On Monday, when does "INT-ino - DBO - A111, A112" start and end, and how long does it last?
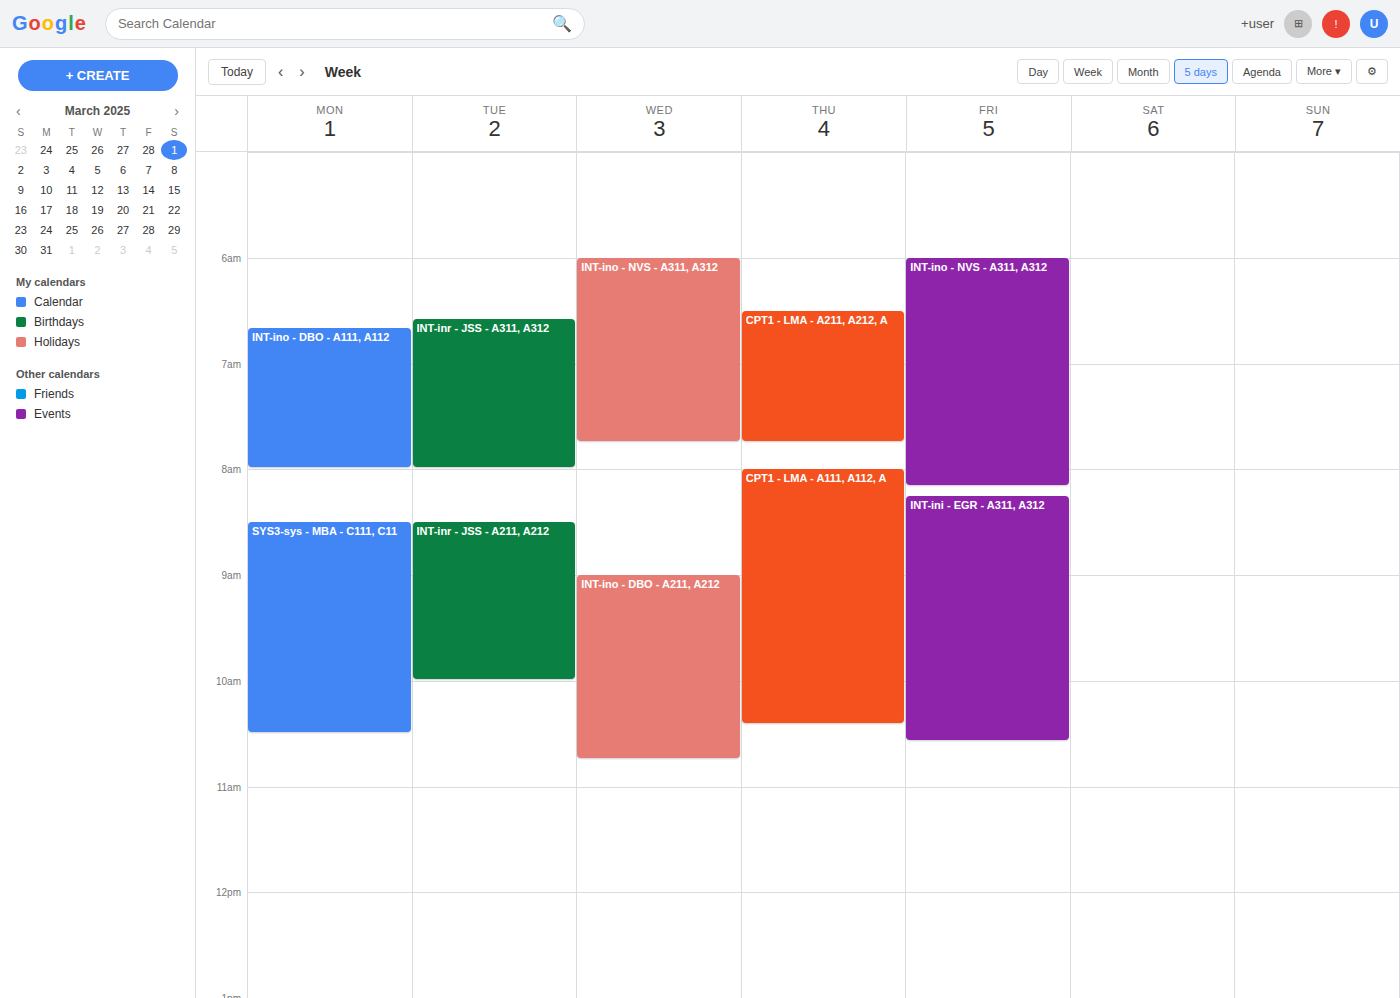
6:40 AM to 8:00 AM, 1 hour 20 minutes